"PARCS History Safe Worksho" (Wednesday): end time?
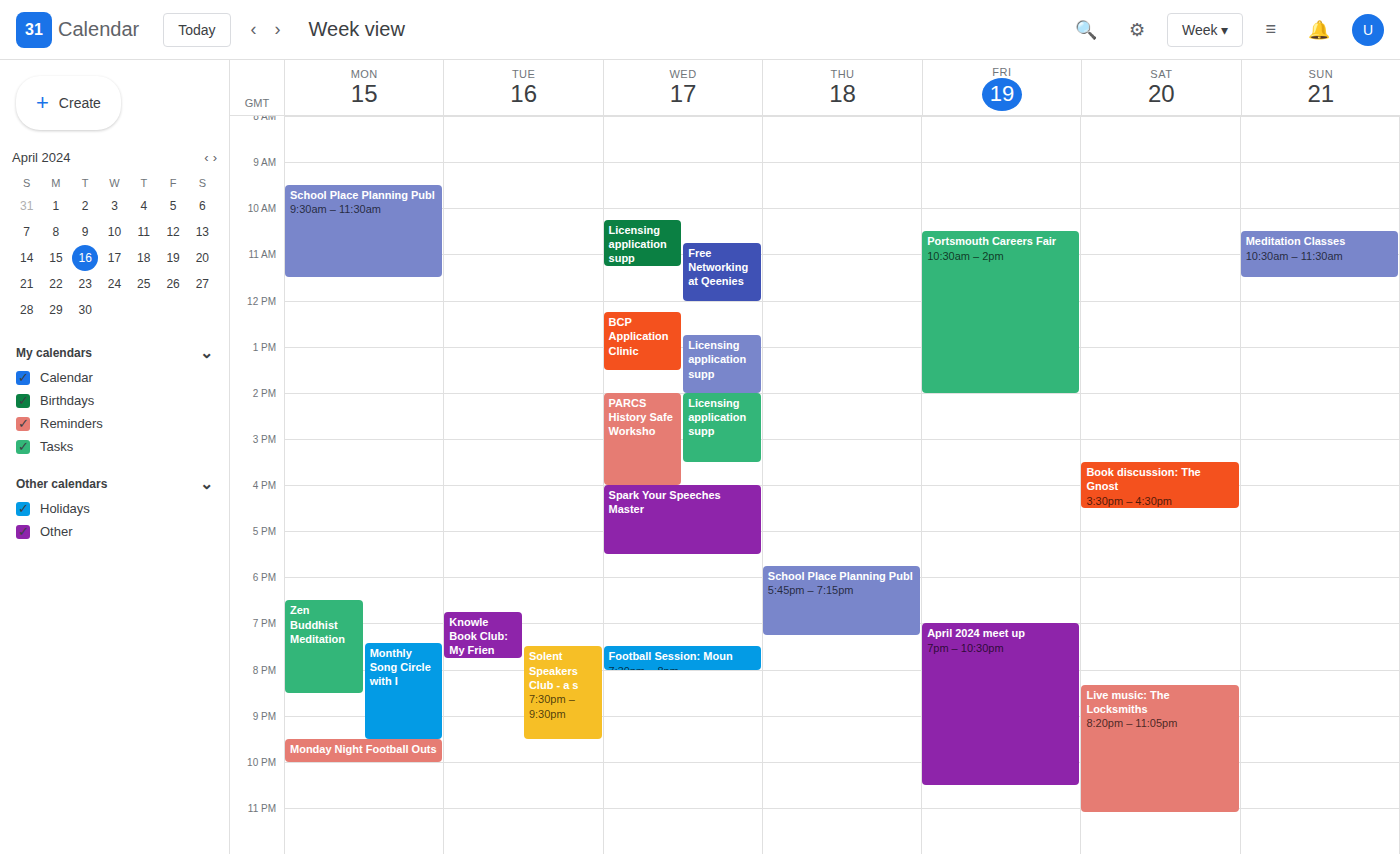
4:00 PM